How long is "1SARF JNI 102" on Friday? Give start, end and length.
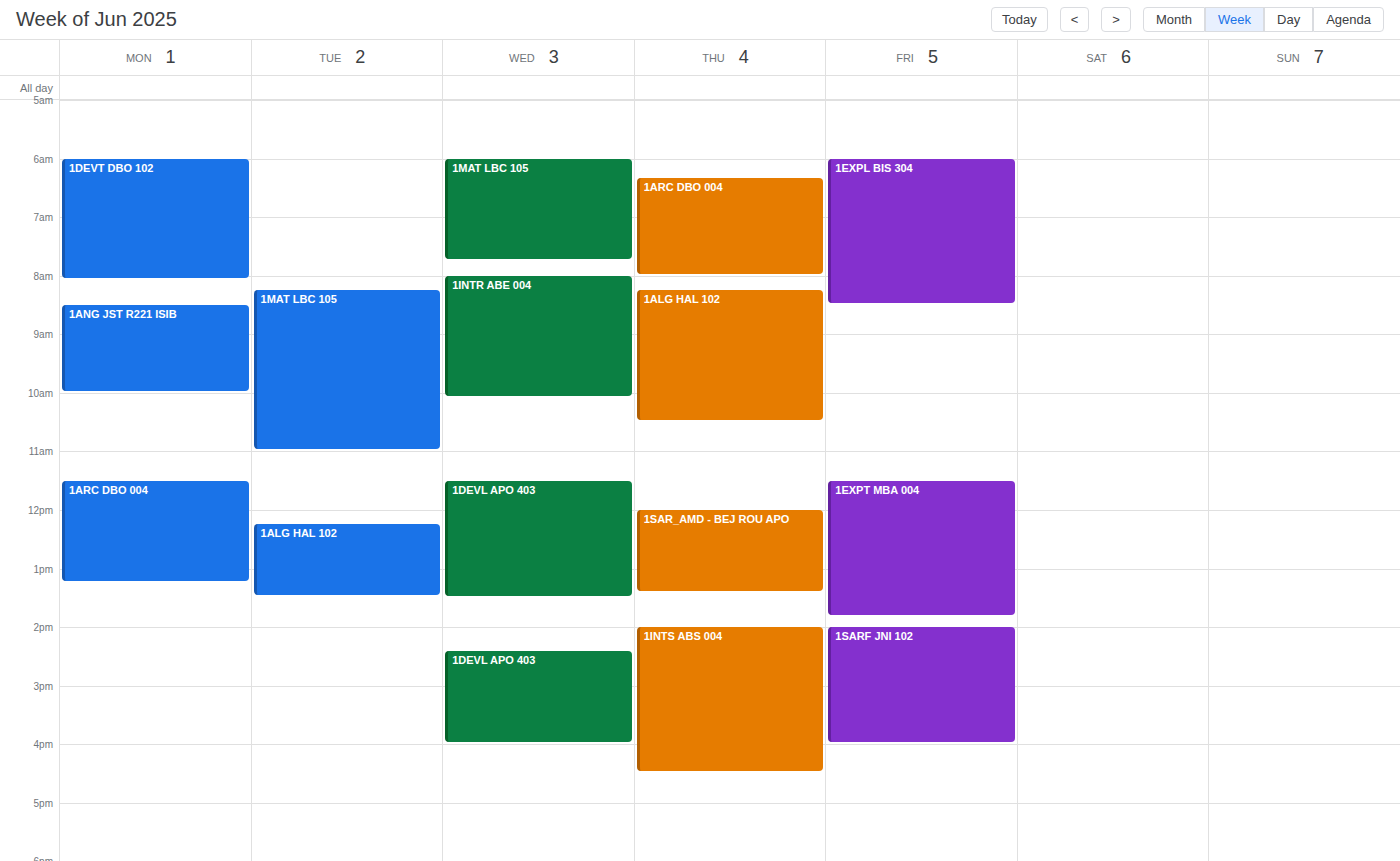
2:00 PM to 4:00 PM, 2 hours